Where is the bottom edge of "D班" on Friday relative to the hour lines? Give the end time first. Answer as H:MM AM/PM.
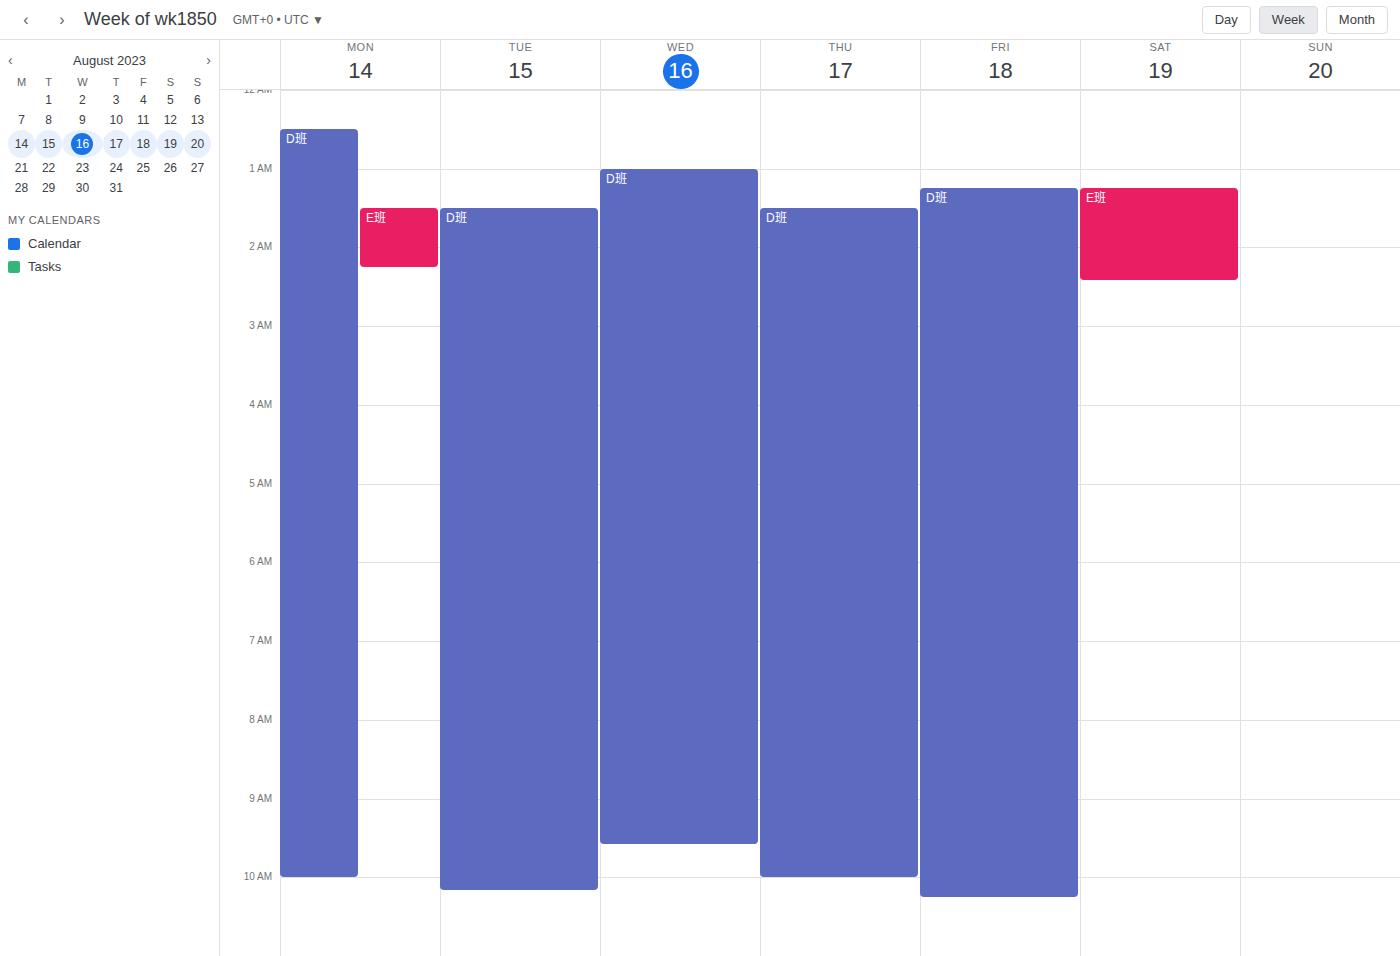
10:15 AM -- neither: a quarter of the way from the 10 AM line to the 11 AM line.